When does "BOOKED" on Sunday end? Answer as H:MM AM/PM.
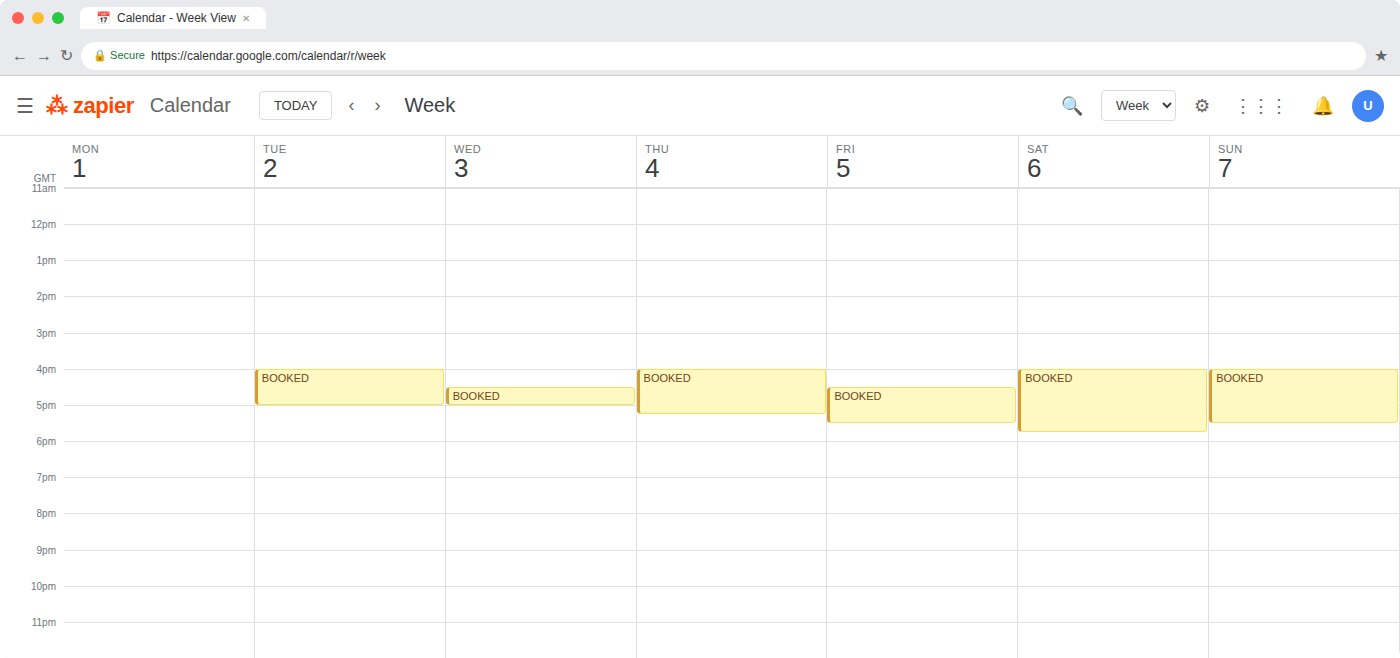
5:30 PM